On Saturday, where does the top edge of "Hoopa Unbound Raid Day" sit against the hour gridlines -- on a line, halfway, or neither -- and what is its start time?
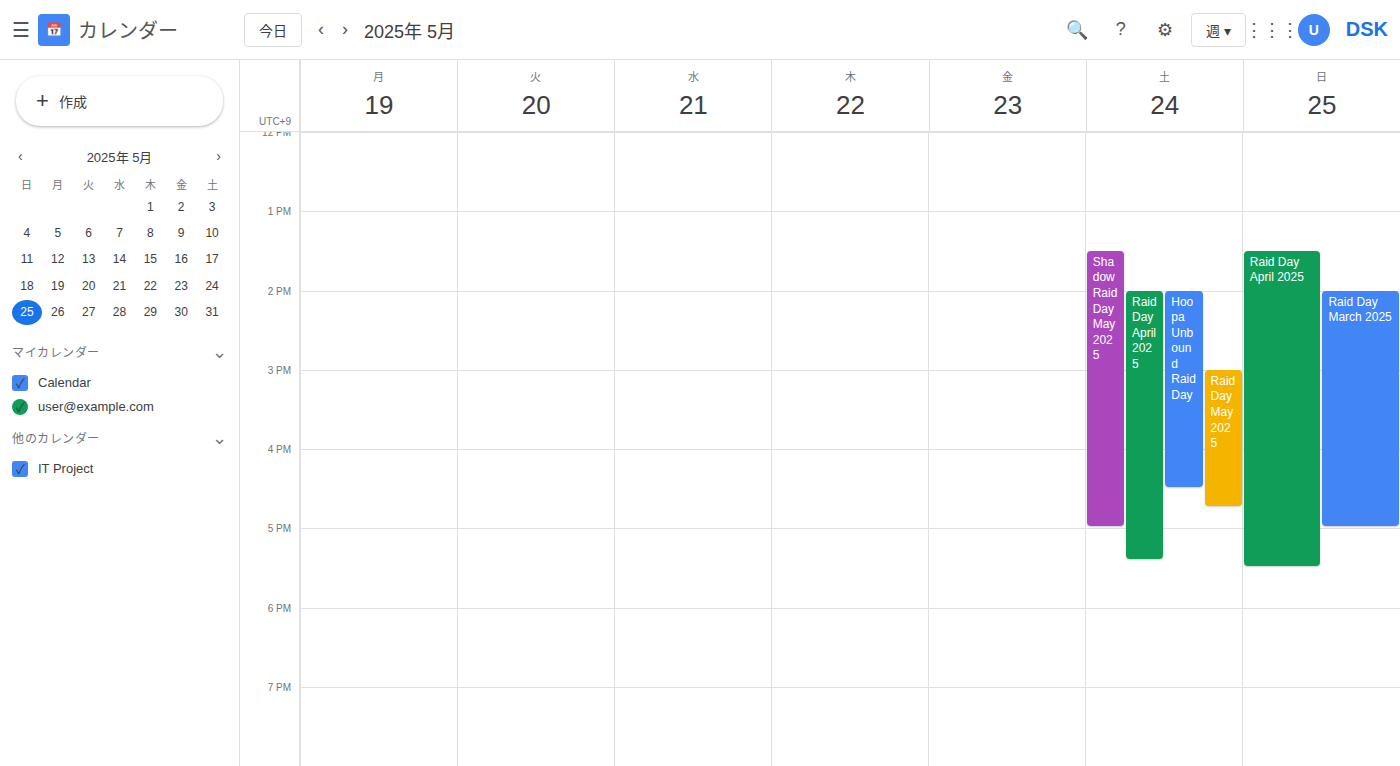
2:00 PM -- exactly on the 2 PM line.